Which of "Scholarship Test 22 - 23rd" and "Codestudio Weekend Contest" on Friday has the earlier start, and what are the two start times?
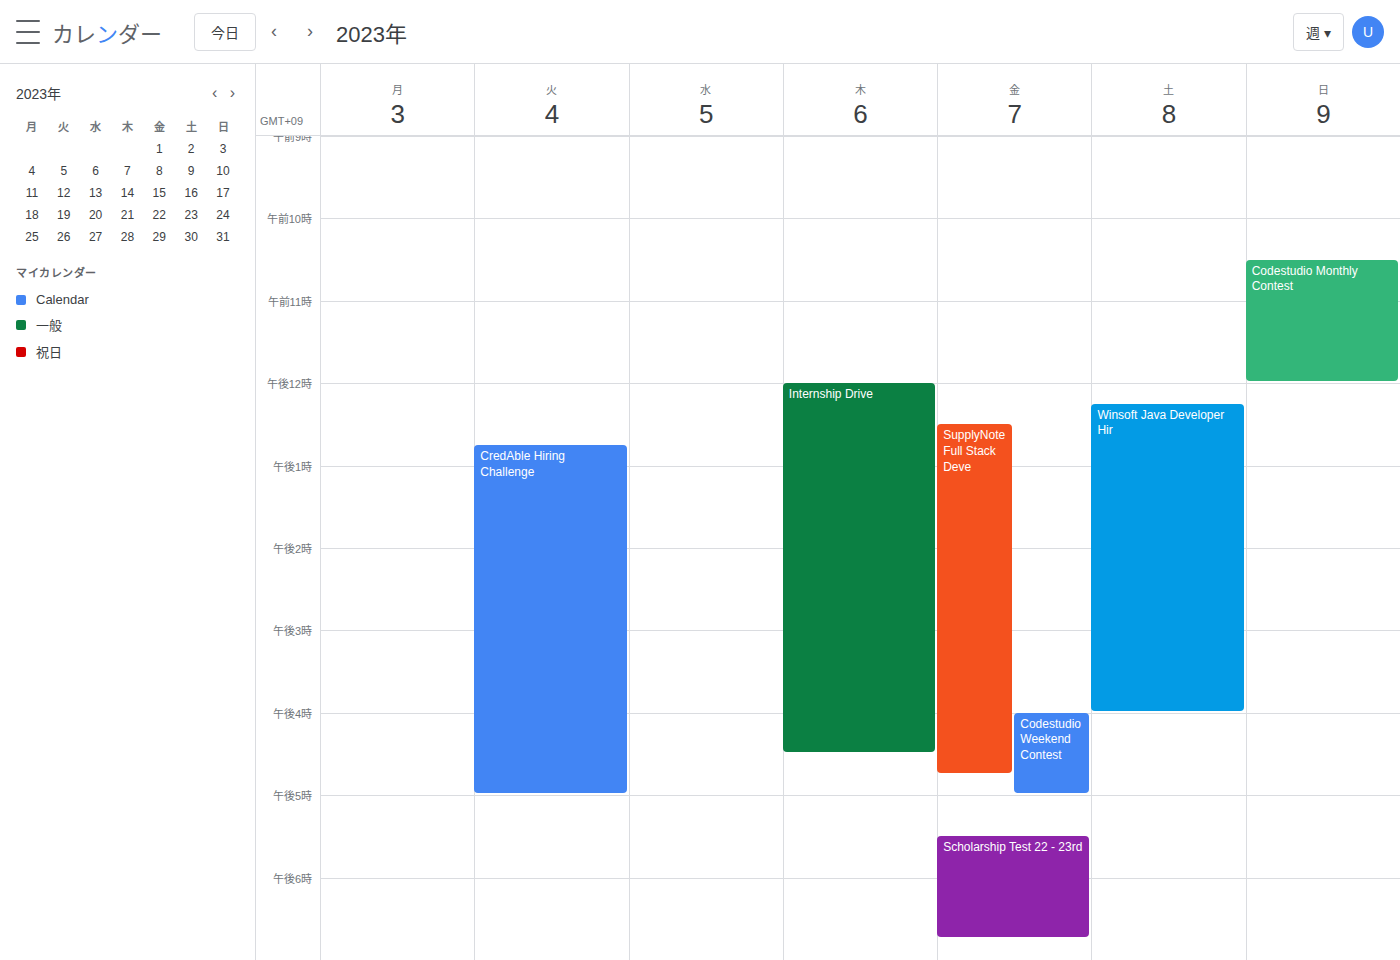
"Codestudio Weekend Contest" 4:00 PM; "Scholarship Test 22 - 23rd" 5:30 PM.